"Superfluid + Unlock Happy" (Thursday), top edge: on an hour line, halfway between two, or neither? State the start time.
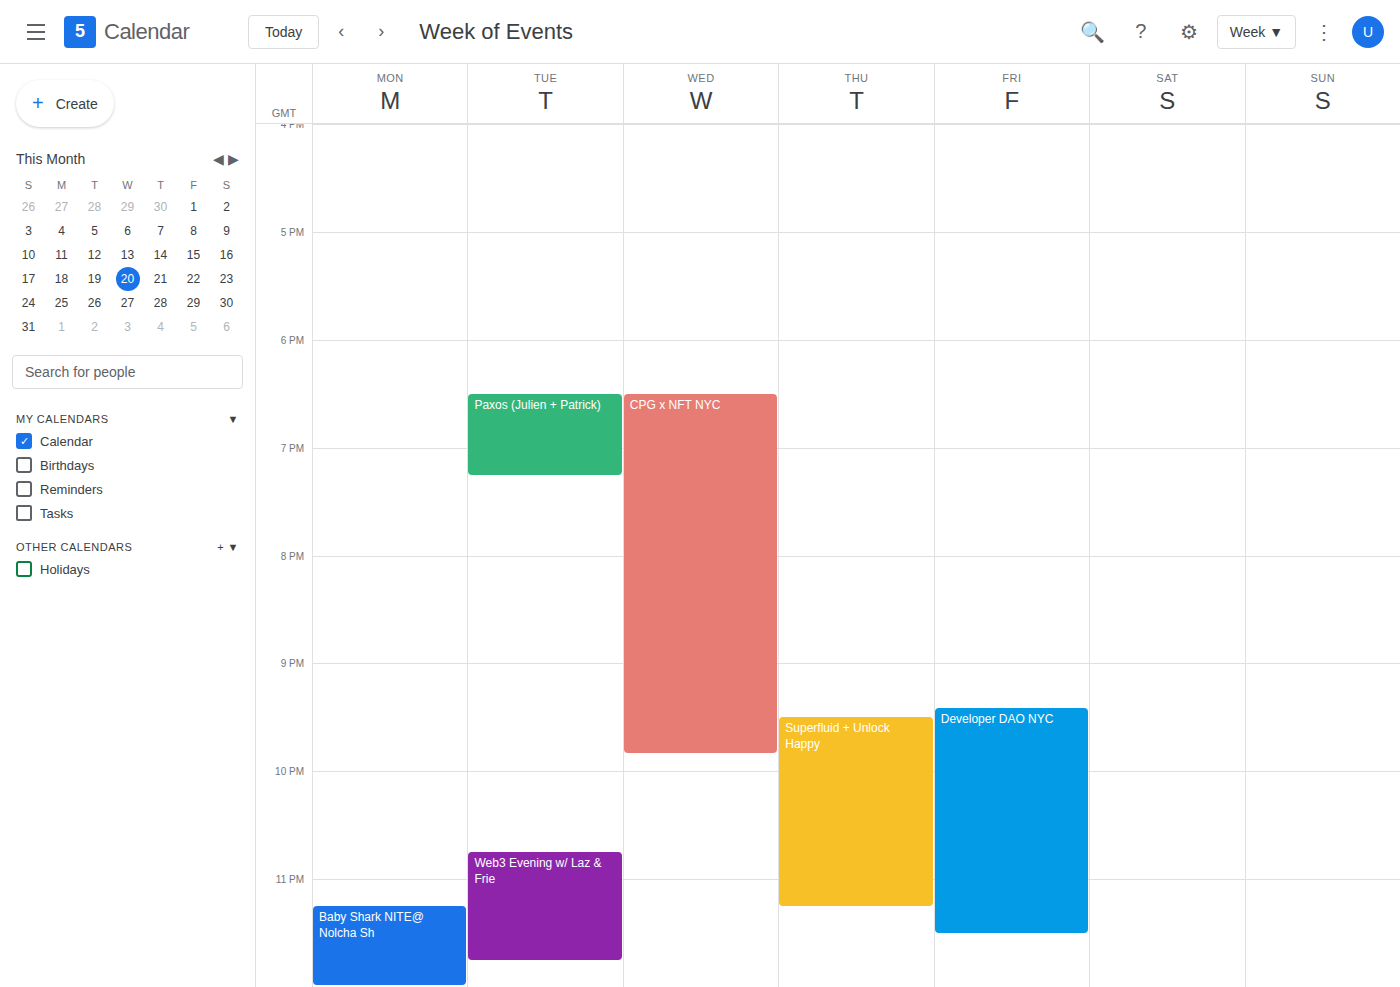
9:30 PM -- halfway between the 9 PM and 10 PM lines.